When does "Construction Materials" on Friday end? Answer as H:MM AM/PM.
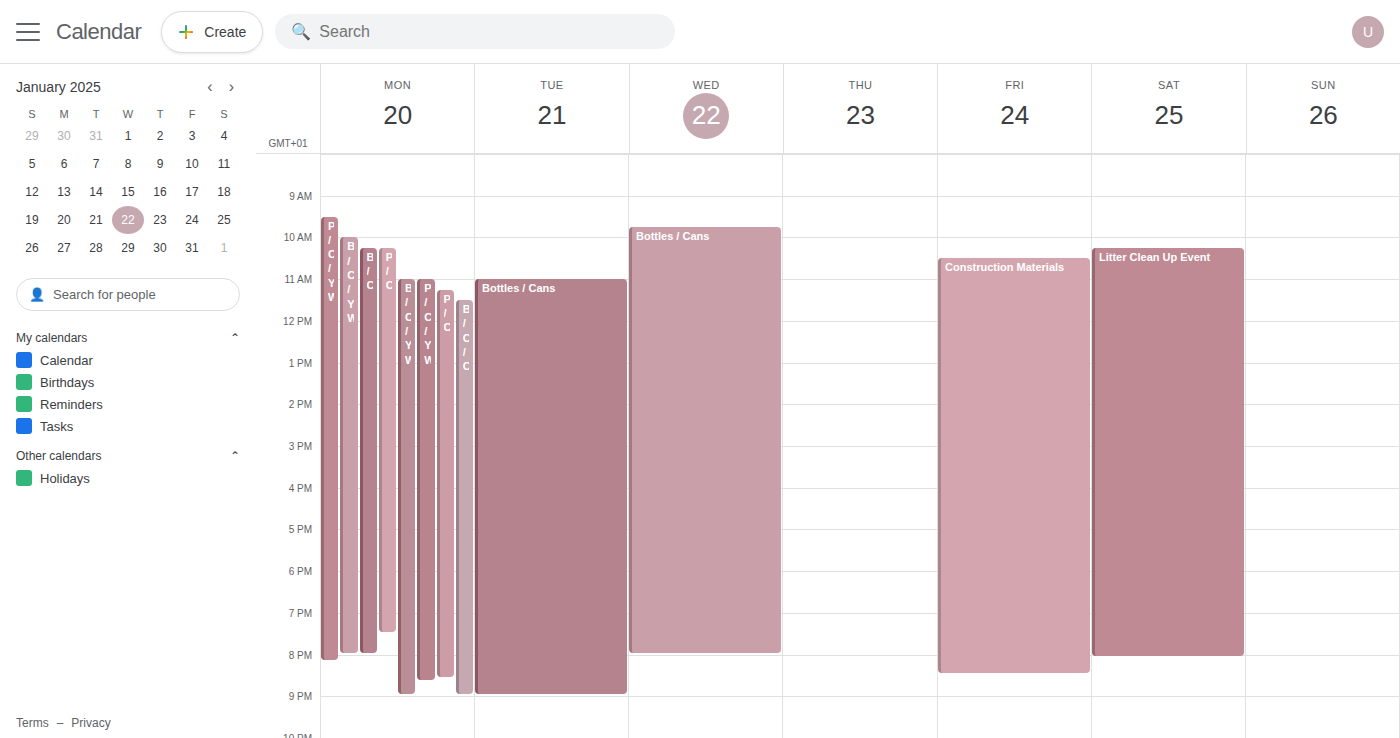
8:30 PM